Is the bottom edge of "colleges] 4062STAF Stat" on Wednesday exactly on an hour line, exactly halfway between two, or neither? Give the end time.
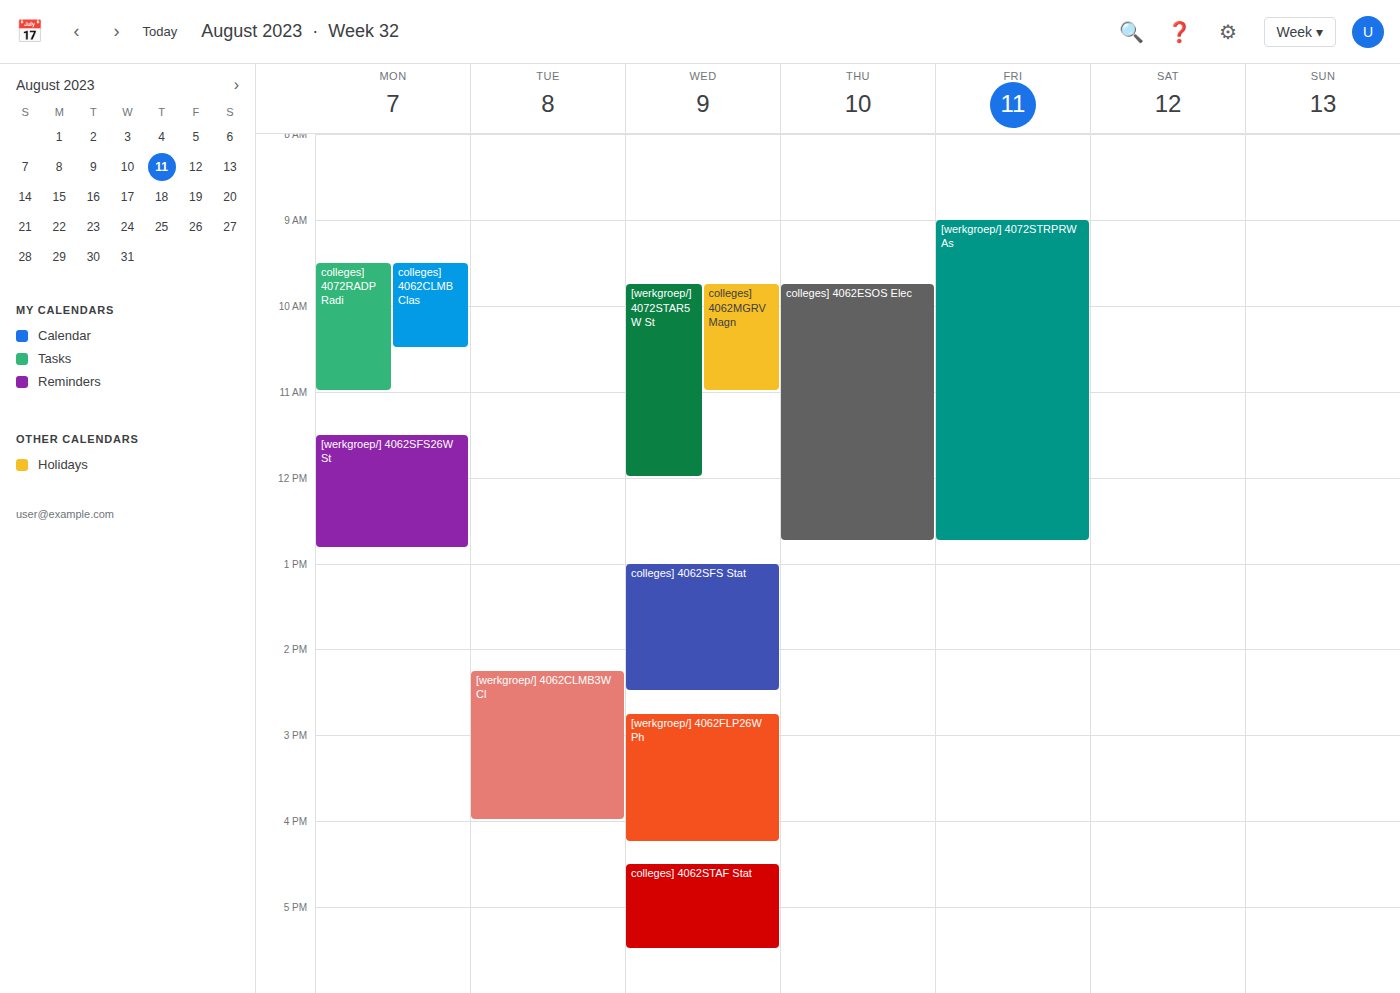
5:30 PM -- halfway between the 5 PM and 6 PM lines.